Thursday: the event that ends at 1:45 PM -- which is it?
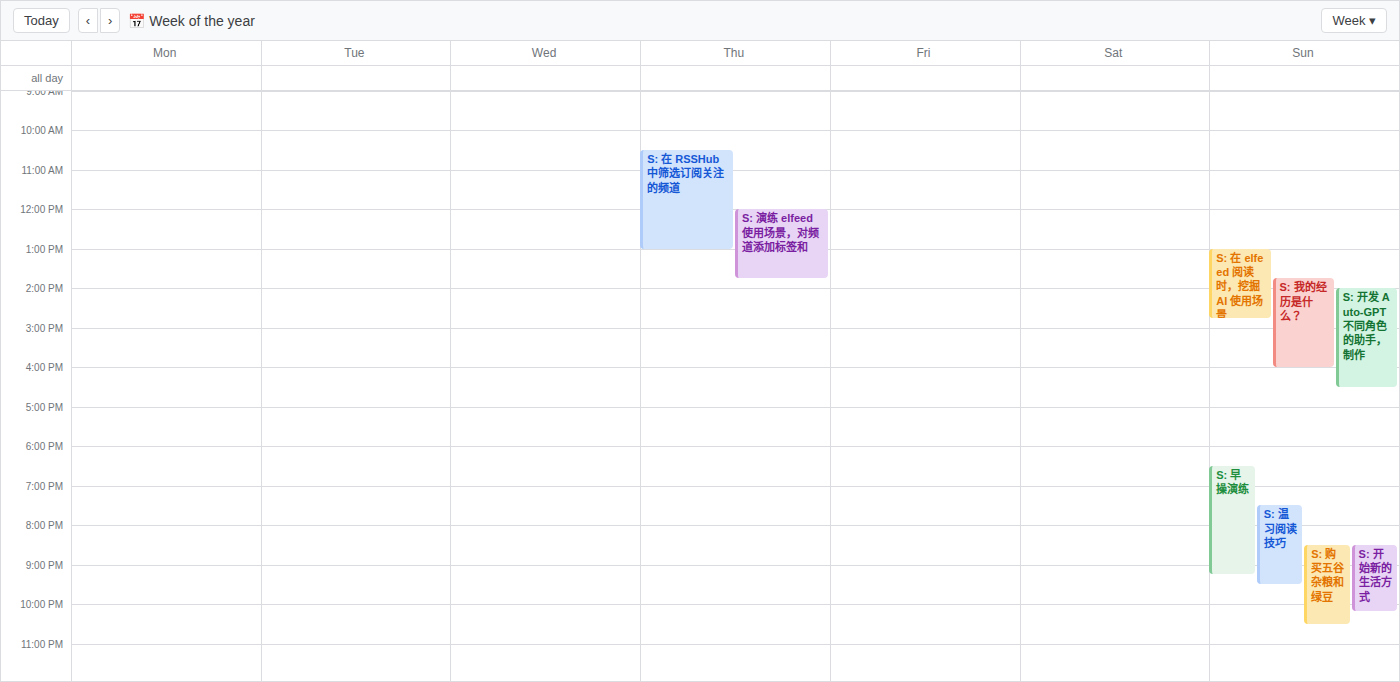
"S: 演练 elfeed 使用场景，对频道添加标签和"